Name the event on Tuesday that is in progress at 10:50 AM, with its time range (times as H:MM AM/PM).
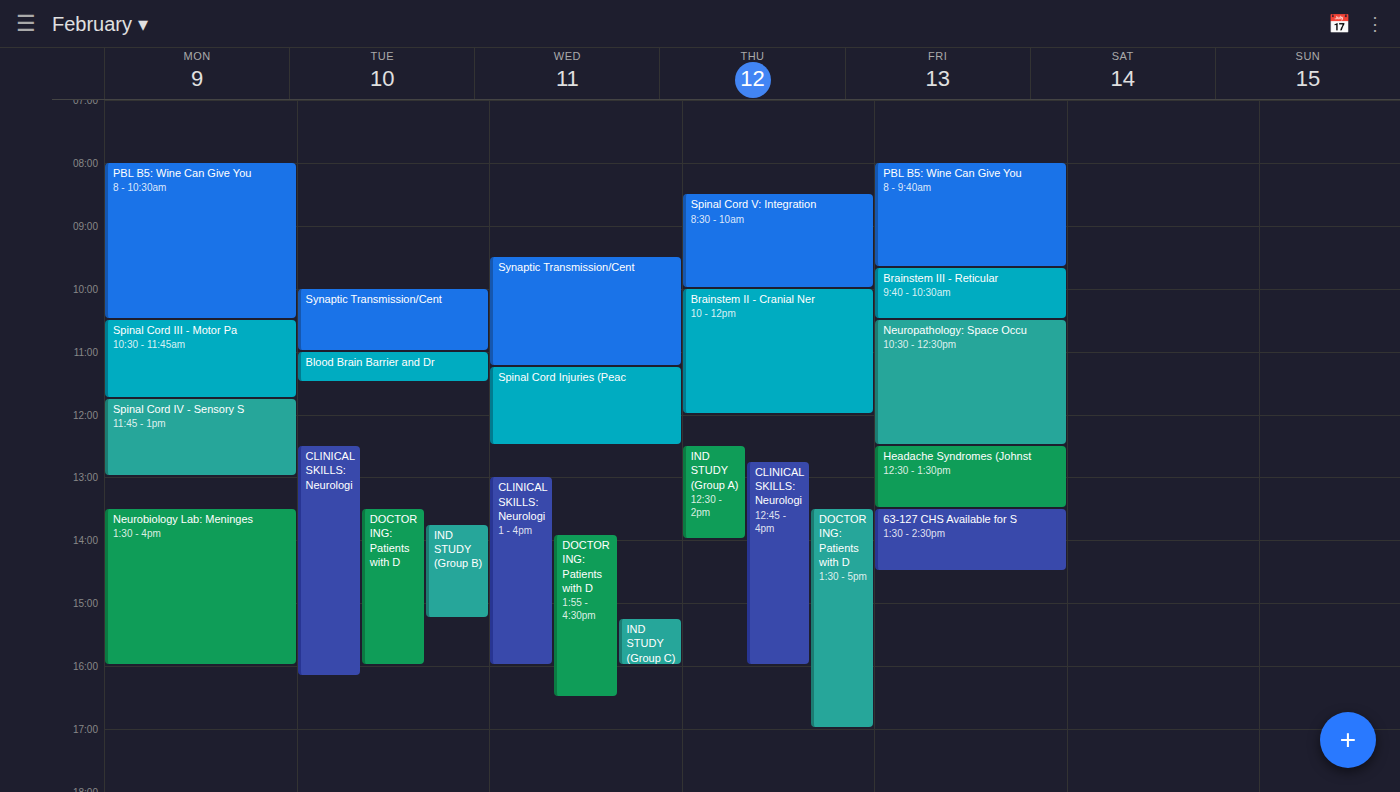
"Synaptic Transmission/Cent", 10:00 AM to 11:00 AM